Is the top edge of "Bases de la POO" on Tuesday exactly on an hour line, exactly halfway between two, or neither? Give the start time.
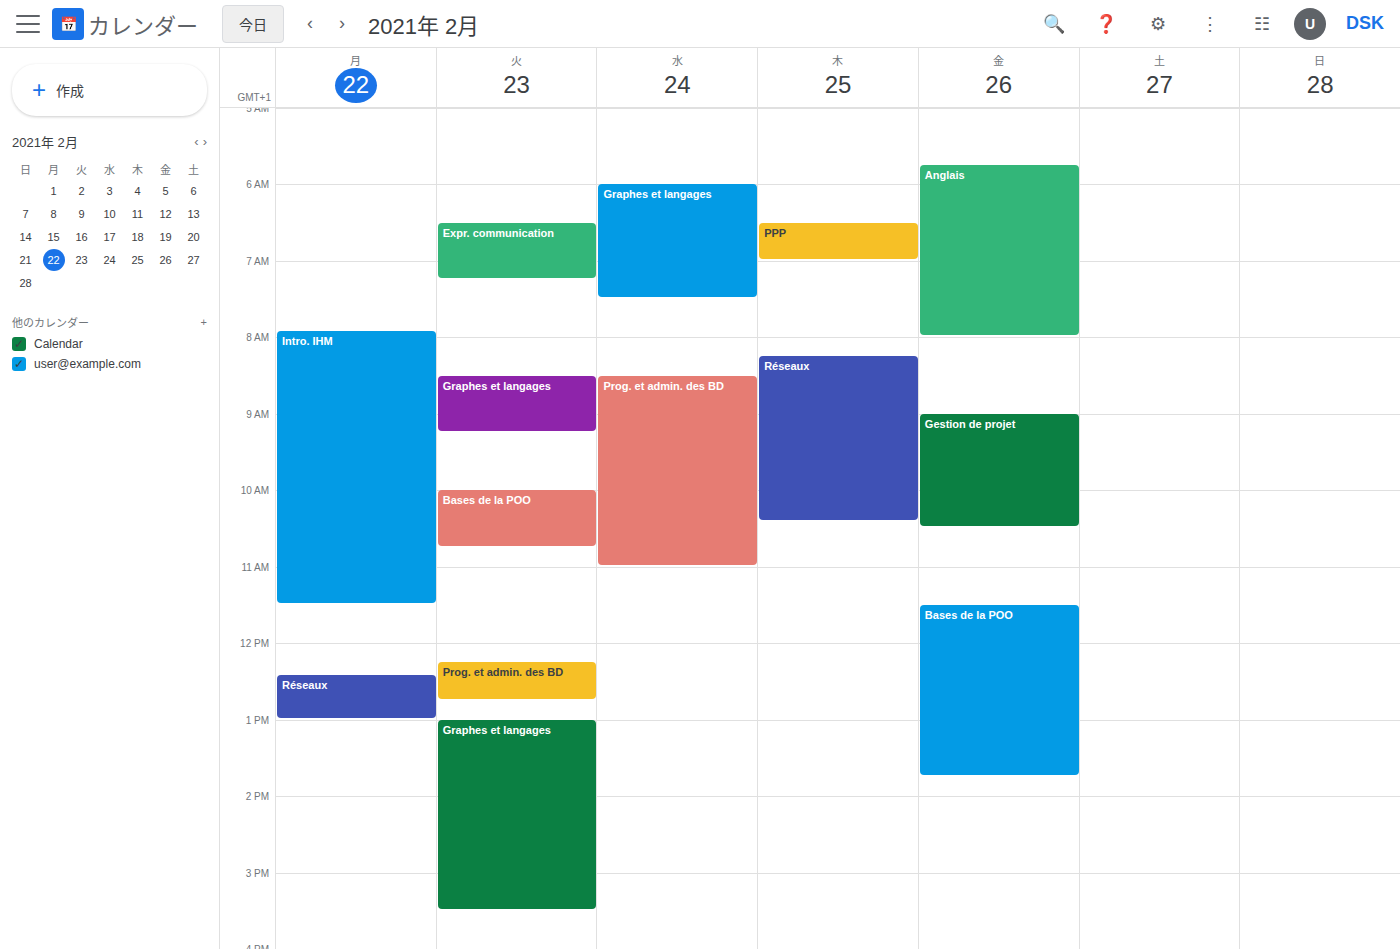
10:00 AM -- exactly on the 10 AM line.